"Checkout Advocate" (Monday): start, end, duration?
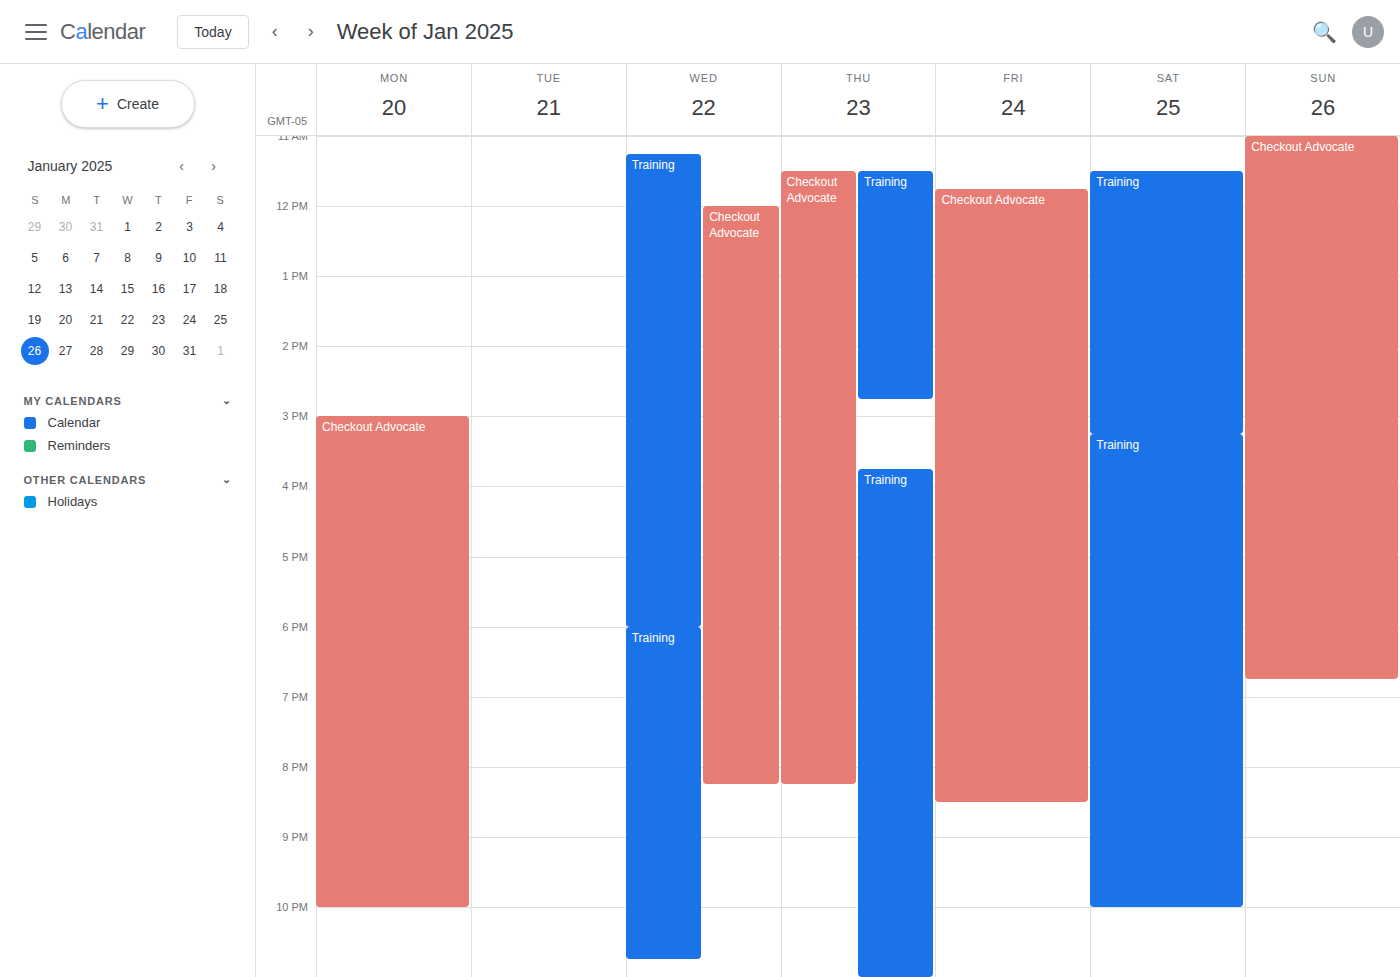
3:00 PM to 10:00 PM, 7 hours